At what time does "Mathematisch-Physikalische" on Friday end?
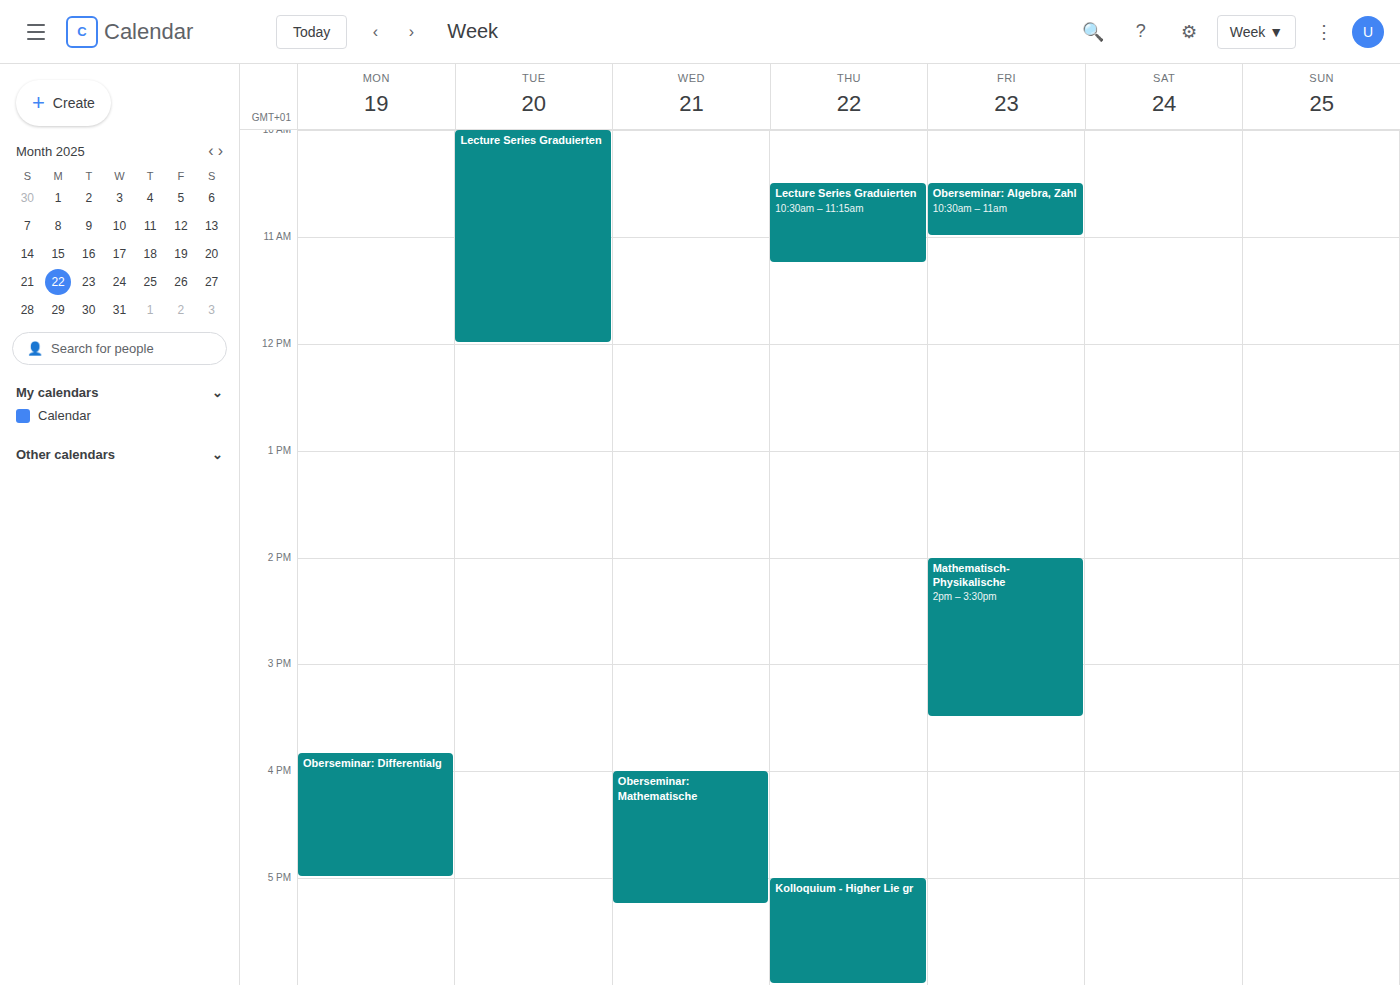
3:30 PM